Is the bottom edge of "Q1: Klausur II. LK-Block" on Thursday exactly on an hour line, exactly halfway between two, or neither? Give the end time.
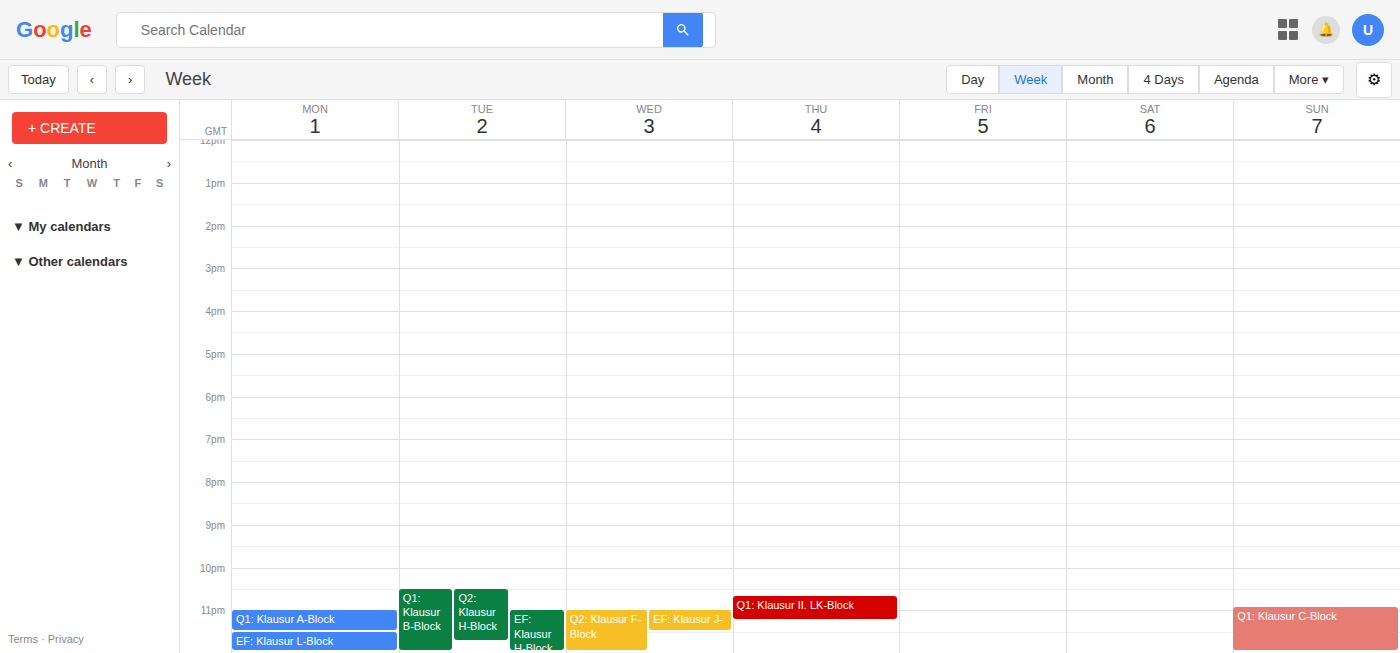
11:15 PM -- neither: a quarter of the way from the 11 PM line to the 12 AM line.